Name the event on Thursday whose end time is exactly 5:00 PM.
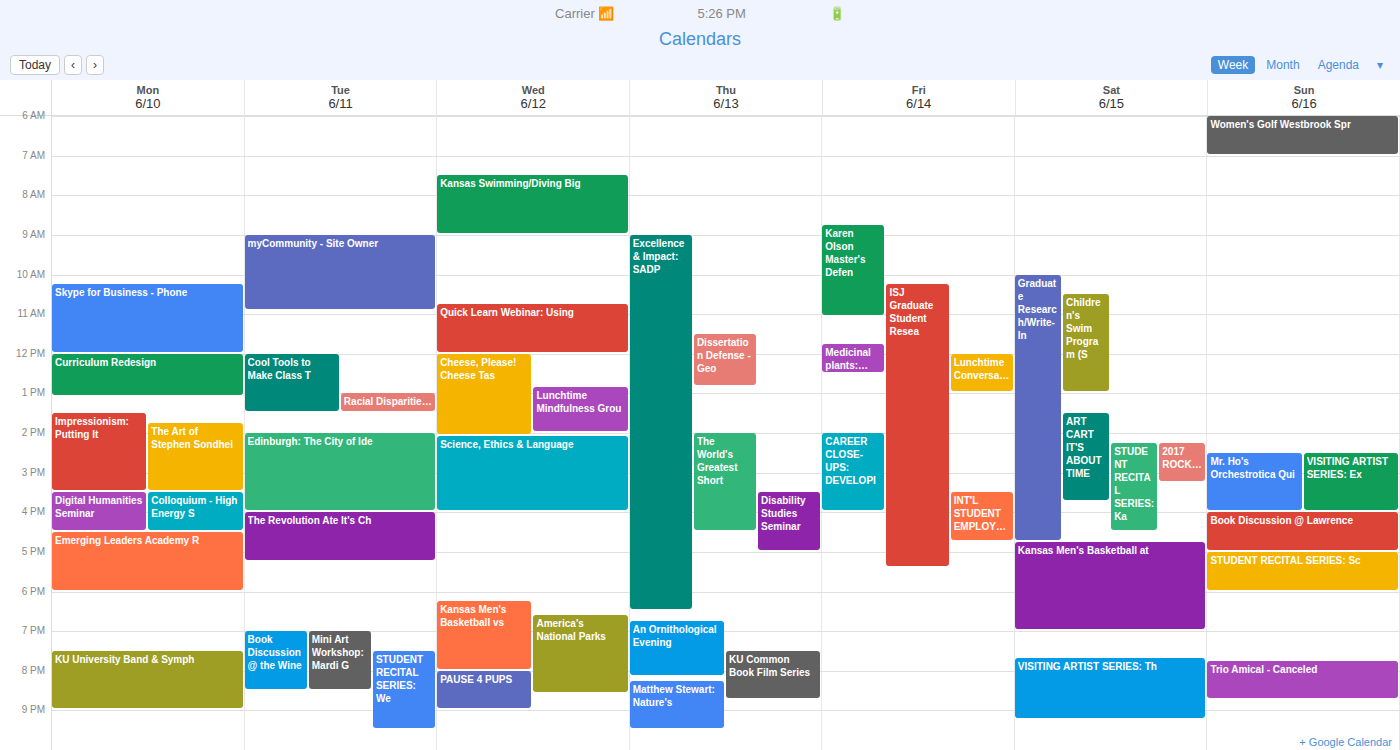
"Disability Studies Seminar"